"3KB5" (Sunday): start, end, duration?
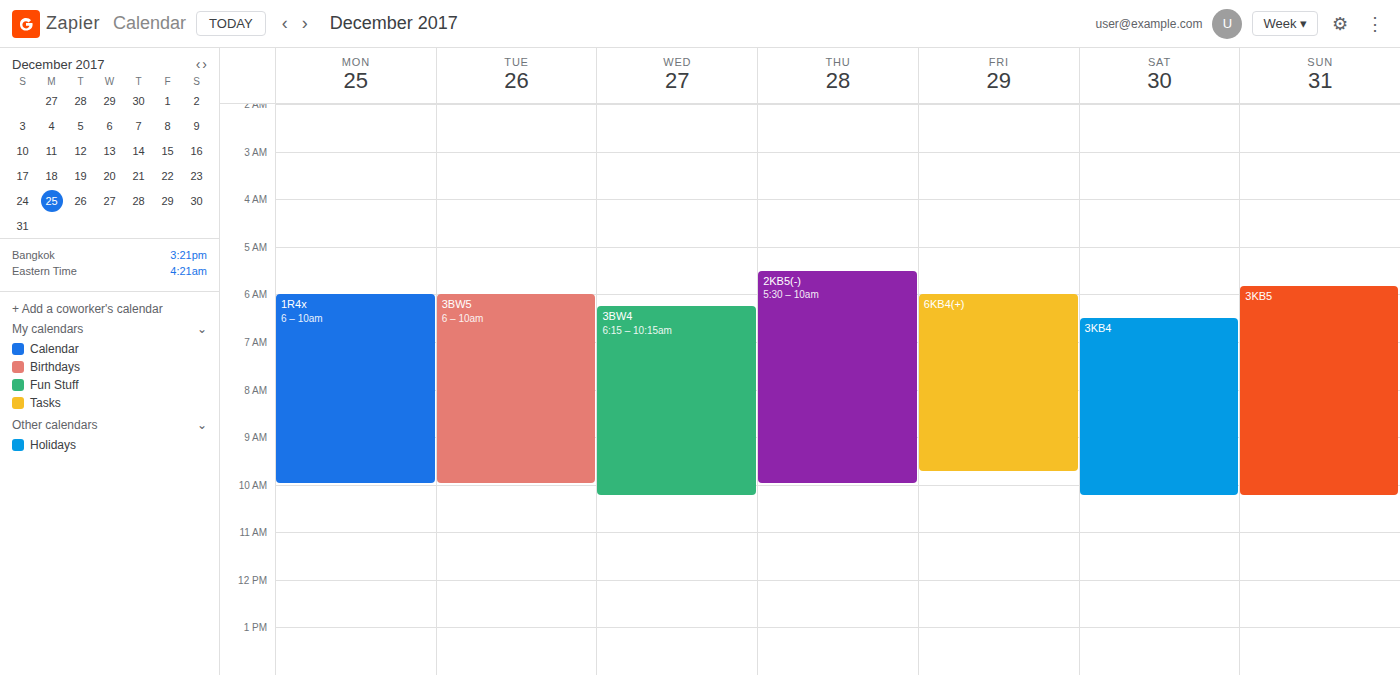
05:50 to 10:15, 4 hours 25 minutes